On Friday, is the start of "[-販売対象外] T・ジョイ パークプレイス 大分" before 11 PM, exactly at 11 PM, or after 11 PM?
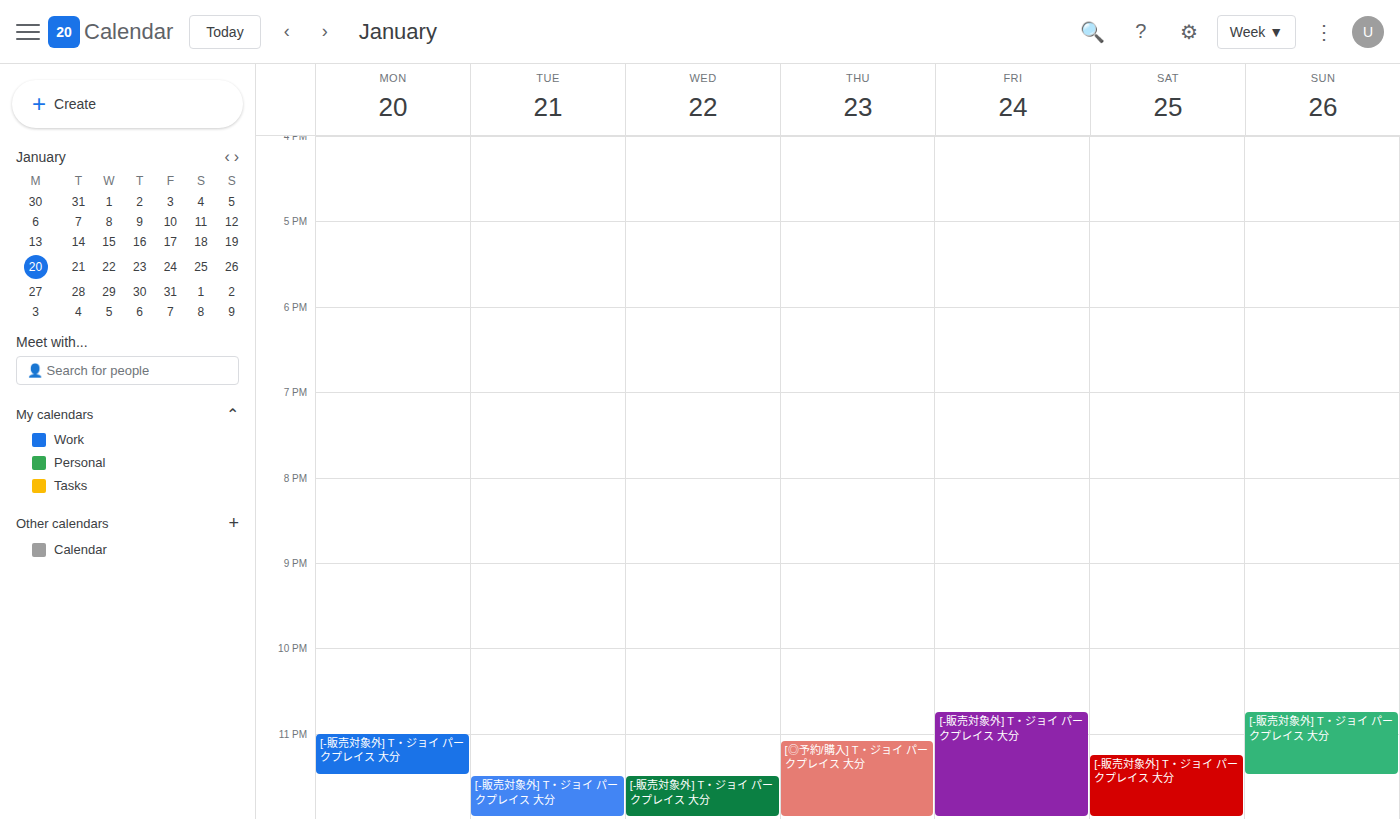
10:45 PM -- before 11 PM, 15 minutes above the 11 PM line.